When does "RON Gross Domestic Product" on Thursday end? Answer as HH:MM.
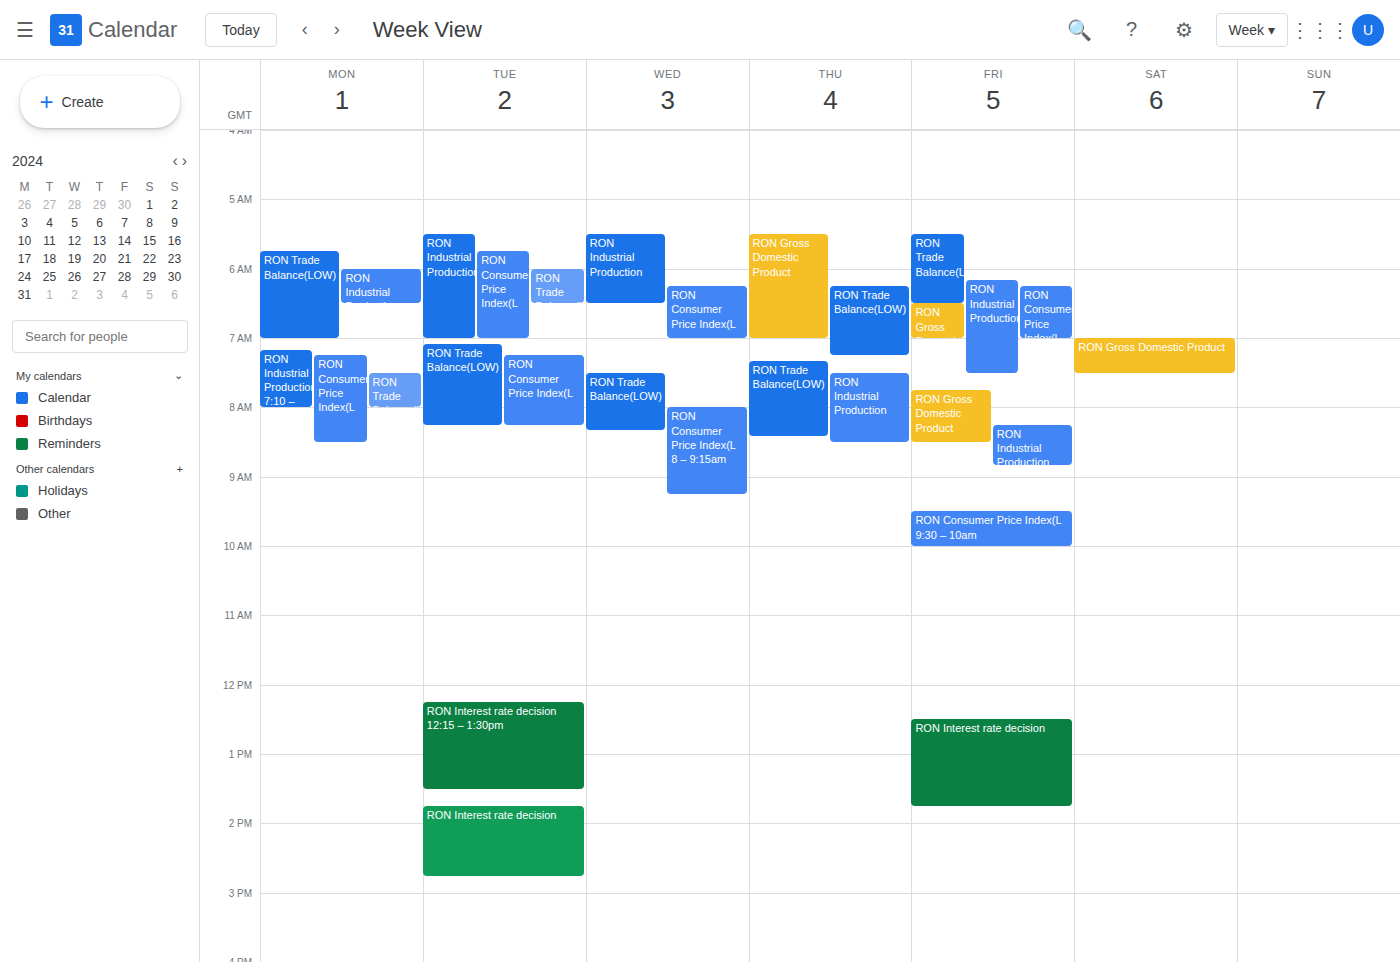
07:00